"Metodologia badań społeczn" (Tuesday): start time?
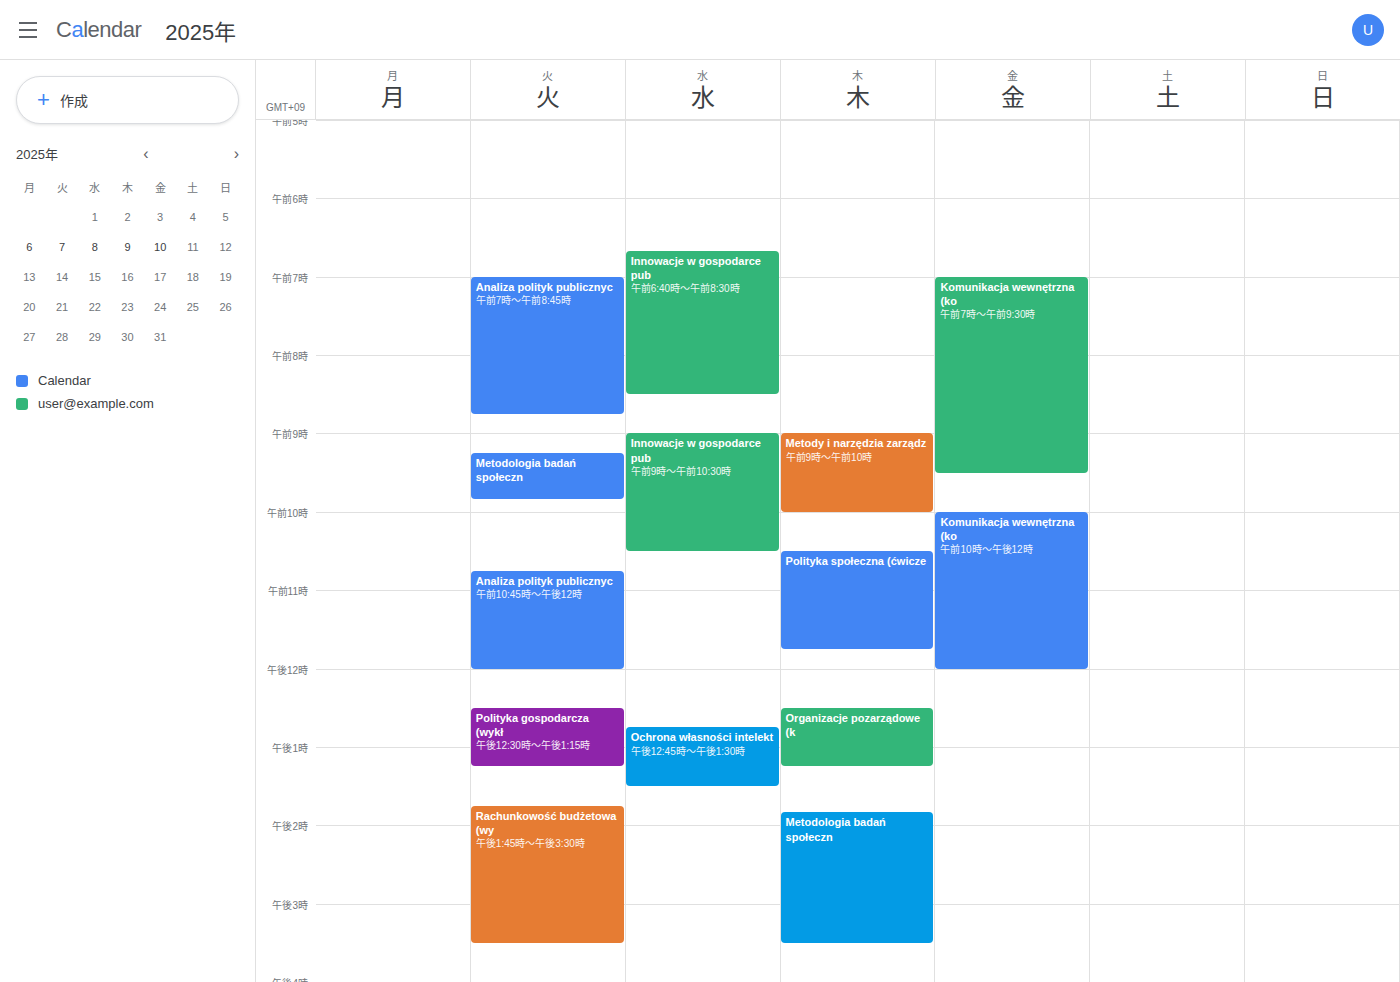
9:15 AM